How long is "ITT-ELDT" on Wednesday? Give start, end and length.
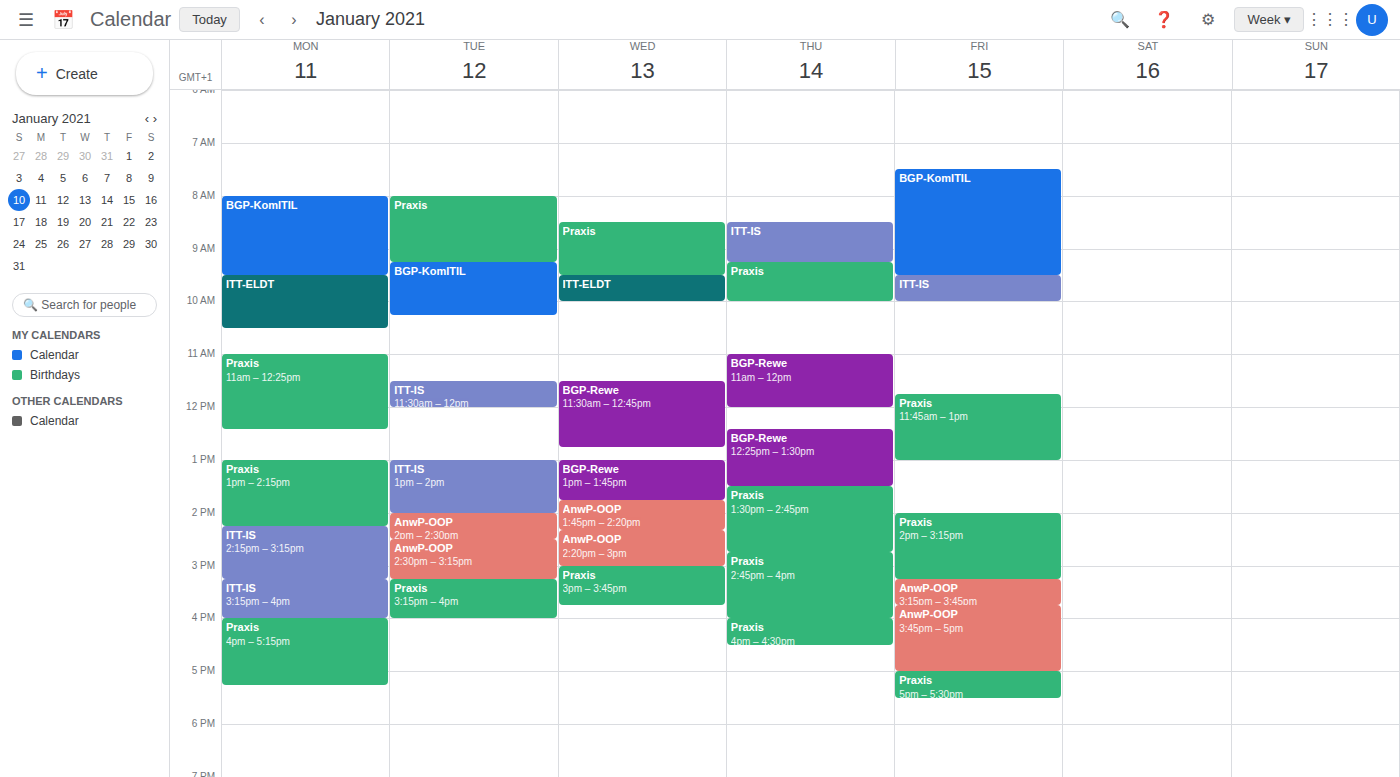
09:30 to 10:00, 30 minutes